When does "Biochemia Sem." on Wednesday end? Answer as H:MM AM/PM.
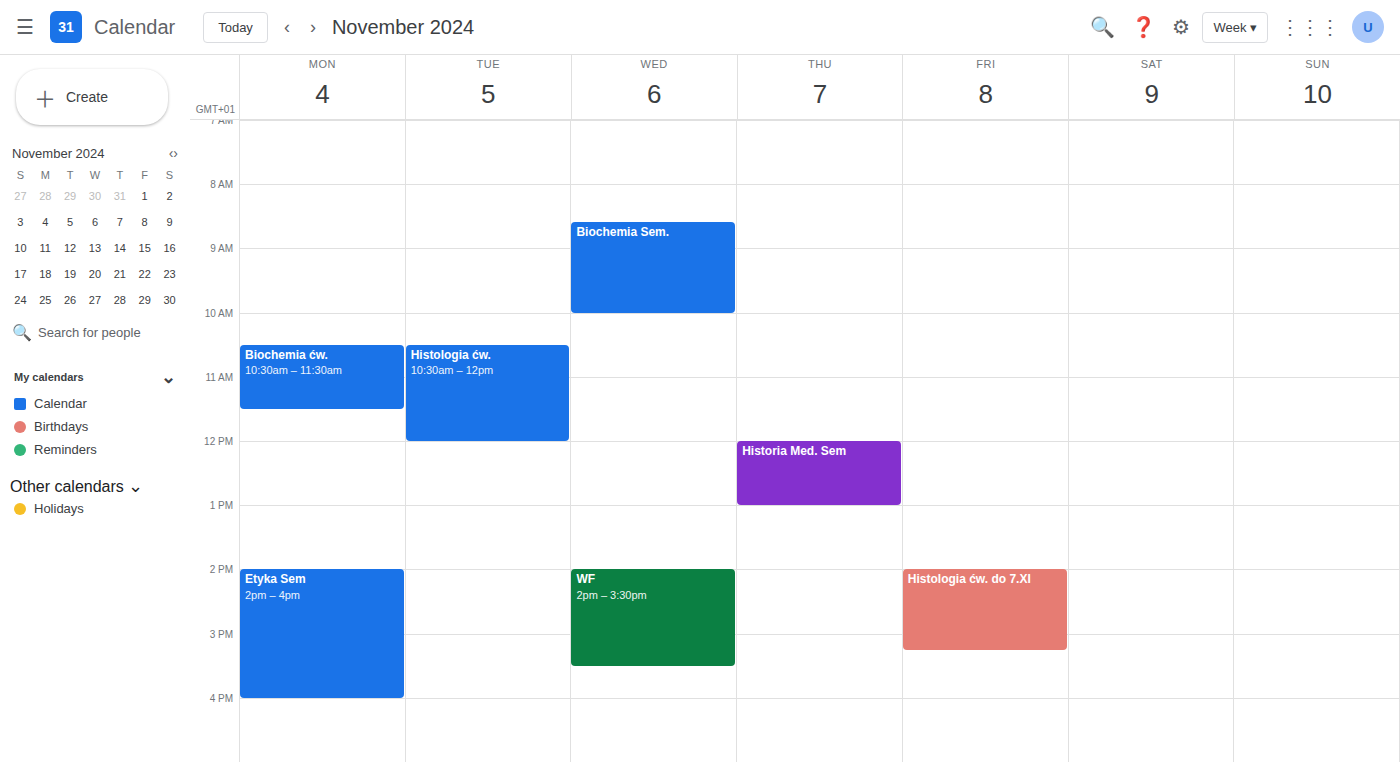
10:00 AM